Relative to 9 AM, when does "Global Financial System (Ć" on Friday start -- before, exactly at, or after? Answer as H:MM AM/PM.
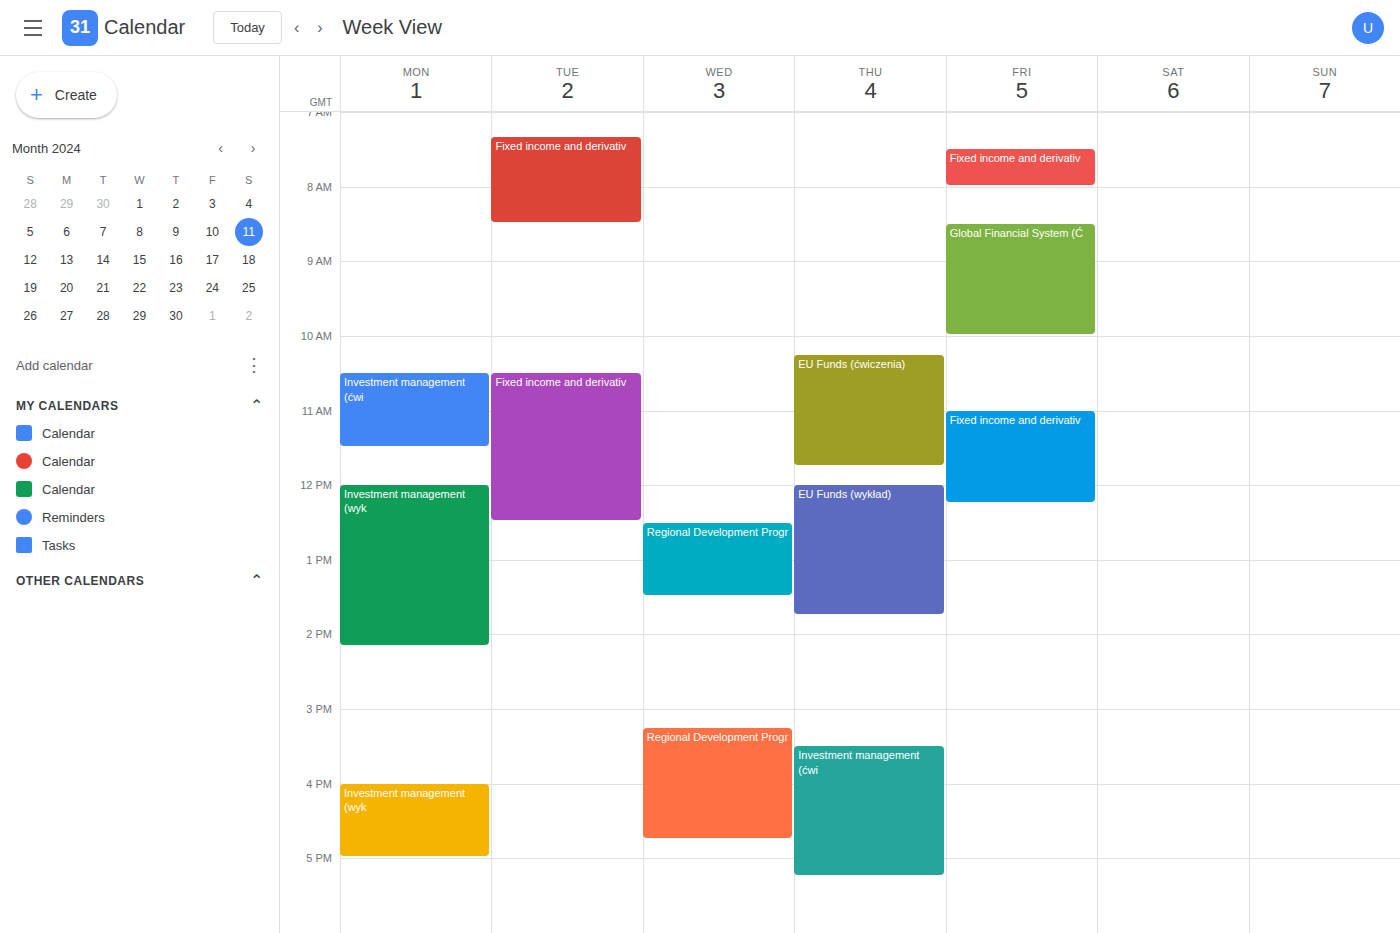
8:30 AM -- before 9 AM, 30 minutes above the 9 AM line.